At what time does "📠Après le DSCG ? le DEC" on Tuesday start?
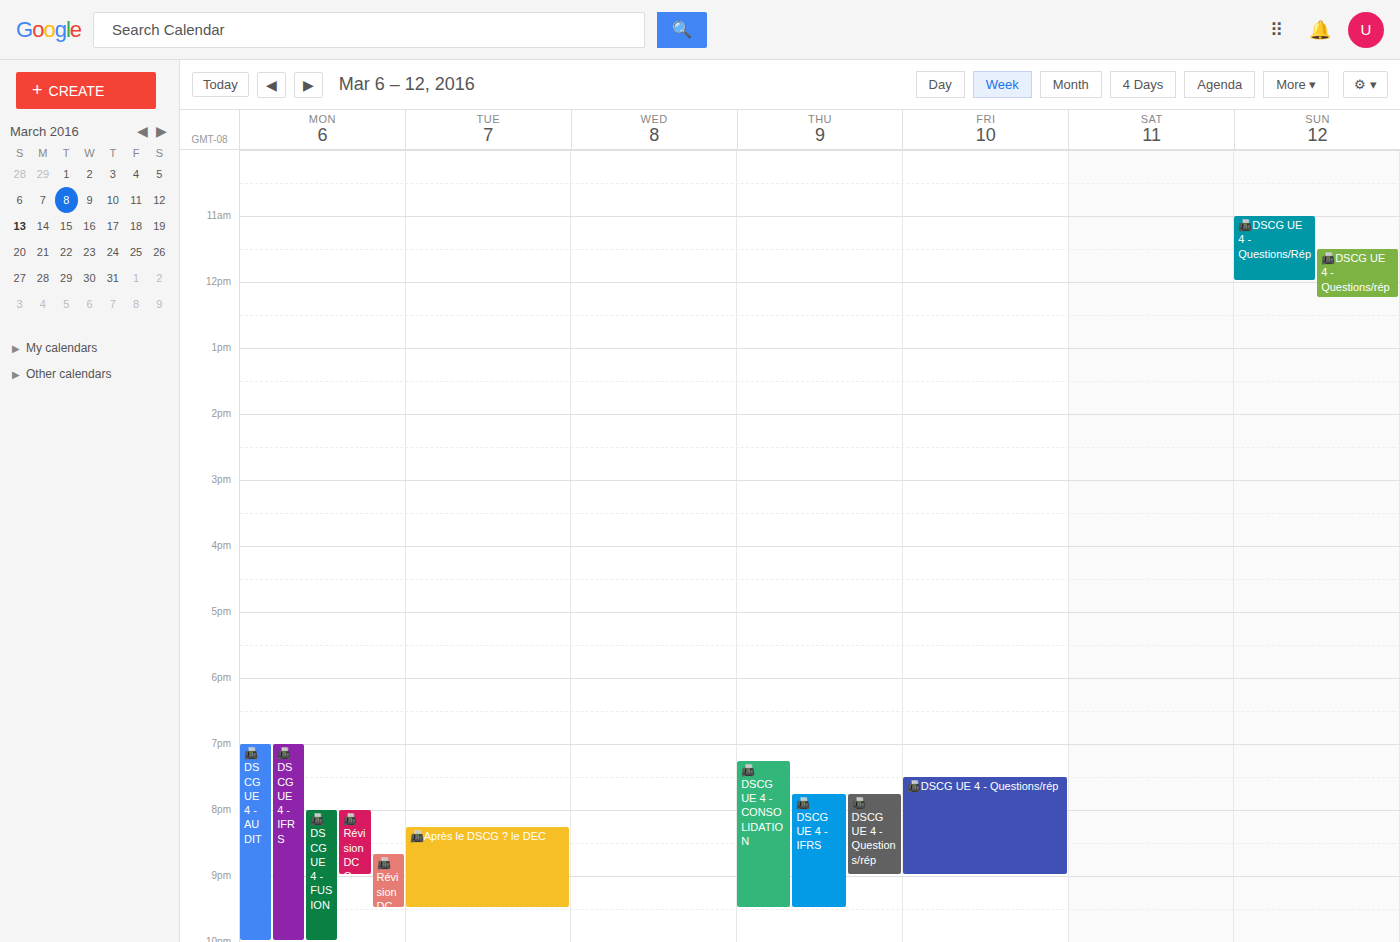
8:15 PM